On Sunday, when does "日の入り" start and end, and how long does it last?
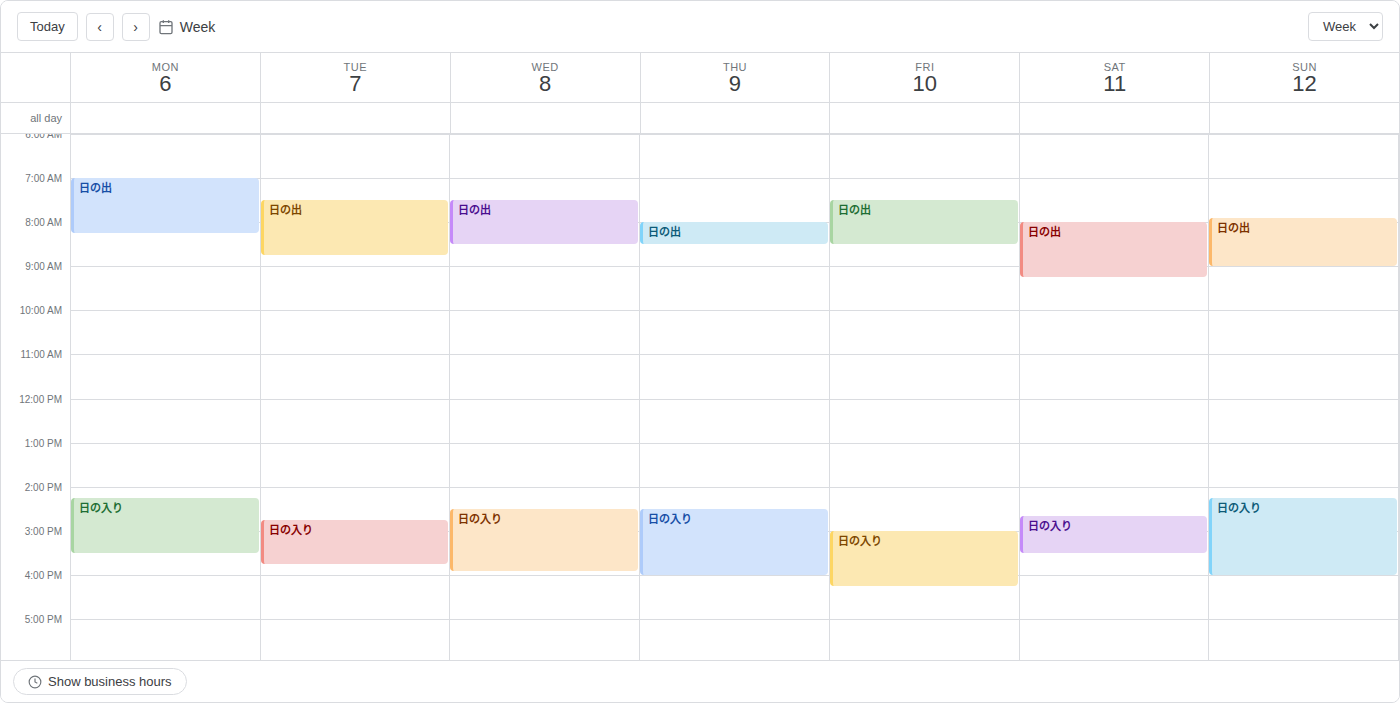
2:15 PM to 4:00 PM, 1 hour 45 minutes